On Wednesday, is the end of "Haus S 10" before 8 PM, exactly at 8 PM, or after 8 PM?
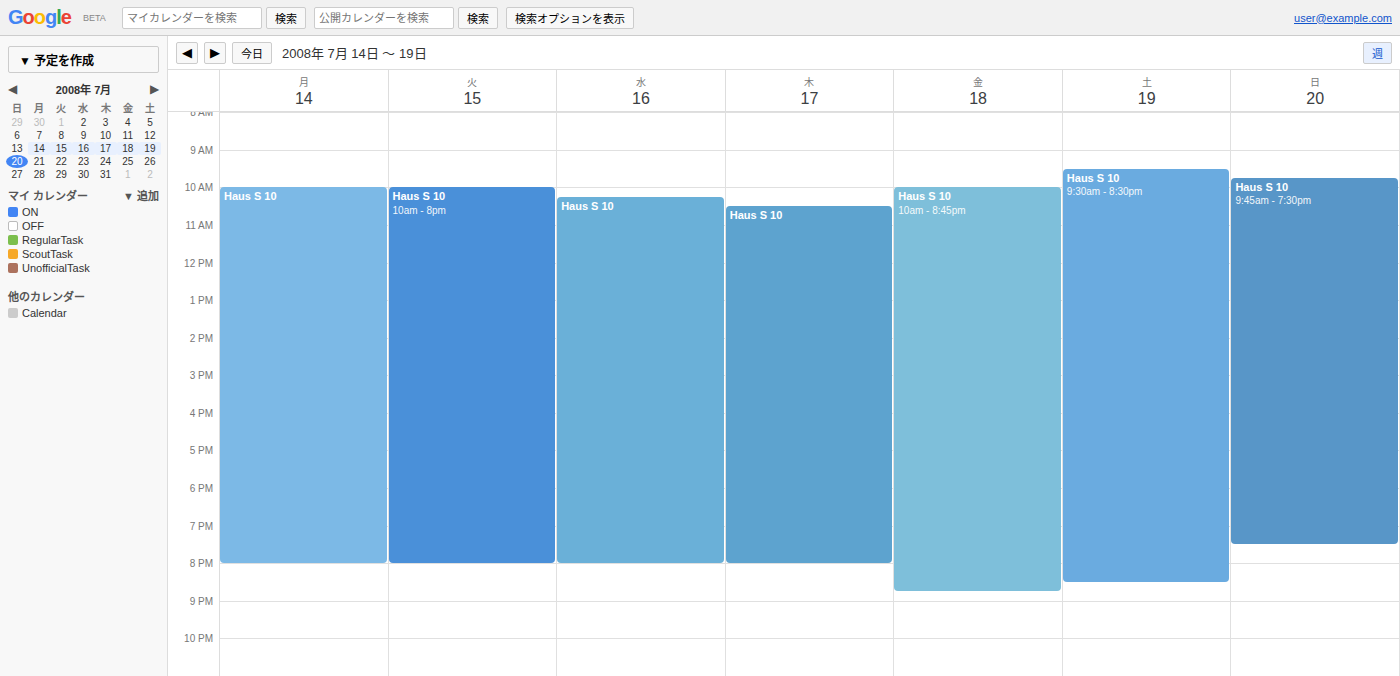
8:00 PM -- exactly at 8 PM, on the 8 PM line.